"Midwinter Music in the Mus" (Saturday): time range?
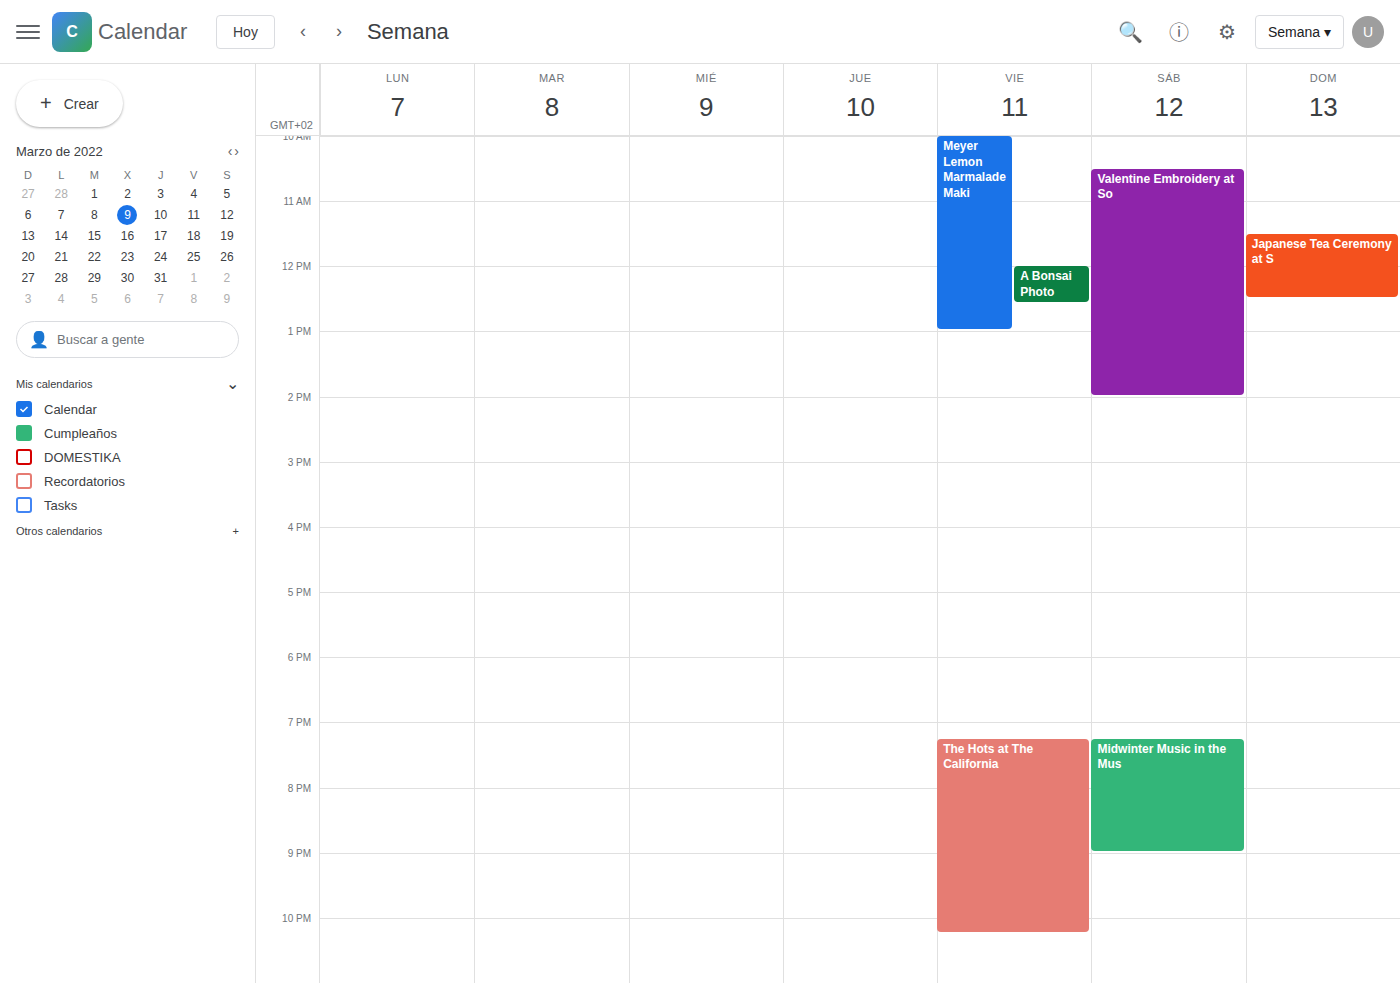
19:15 to 21:00